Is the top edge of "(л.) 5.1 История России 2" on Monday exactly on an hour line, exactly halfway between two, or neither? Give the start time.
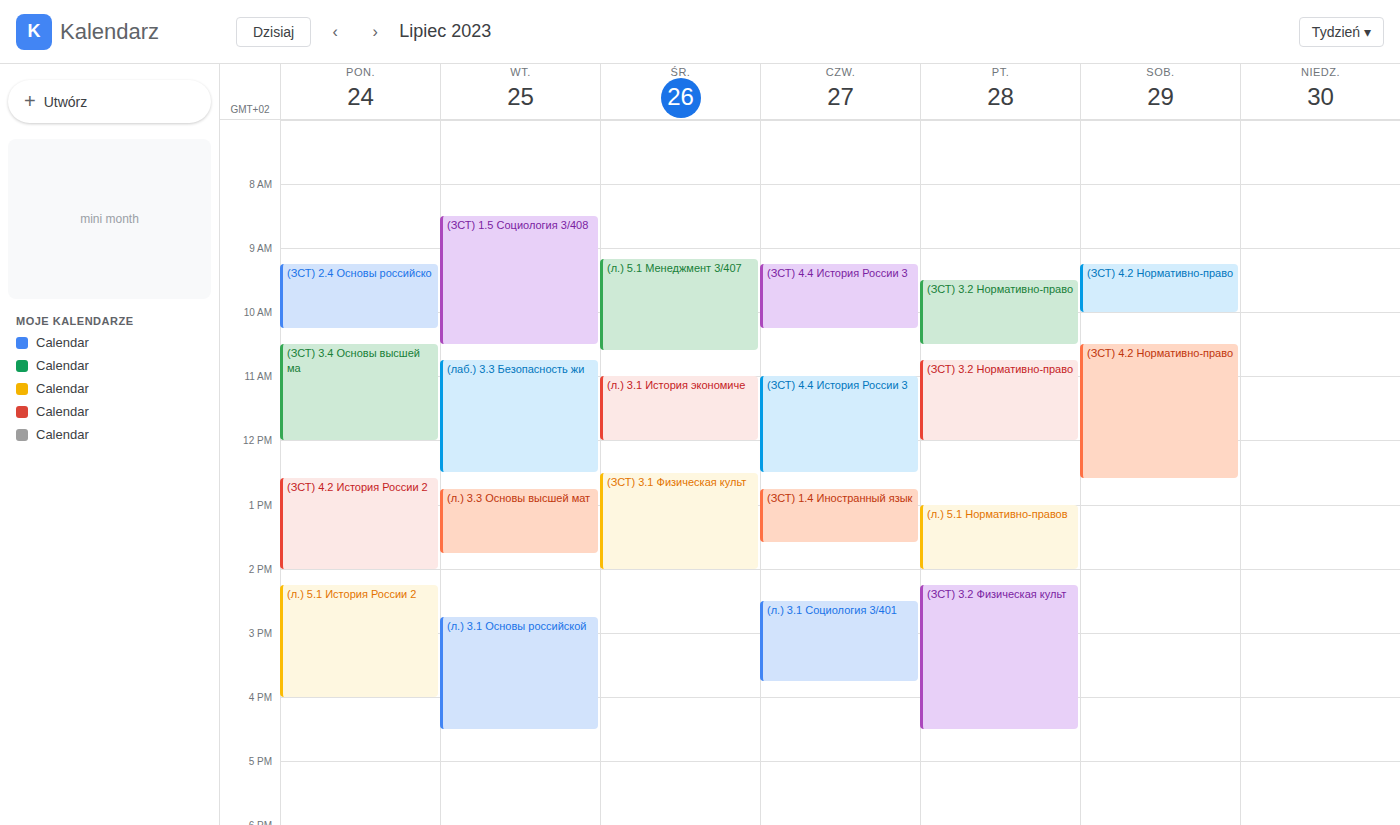
14:15 -- neither: a quarter of the way from the 14:00 line to the 15:00 line.